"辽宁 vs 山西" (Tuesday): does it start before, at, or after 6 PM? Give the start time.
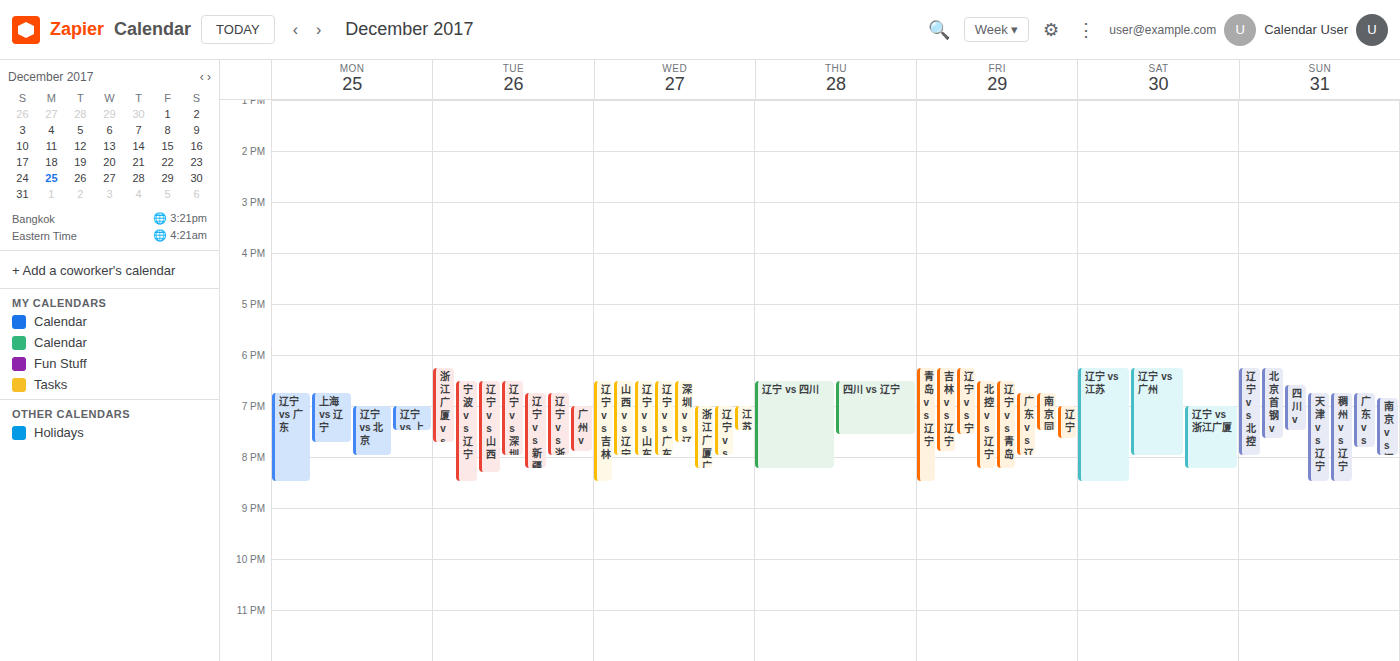
6:30 PM -- after 6 PM, 30 minutes below the 6 PM line.